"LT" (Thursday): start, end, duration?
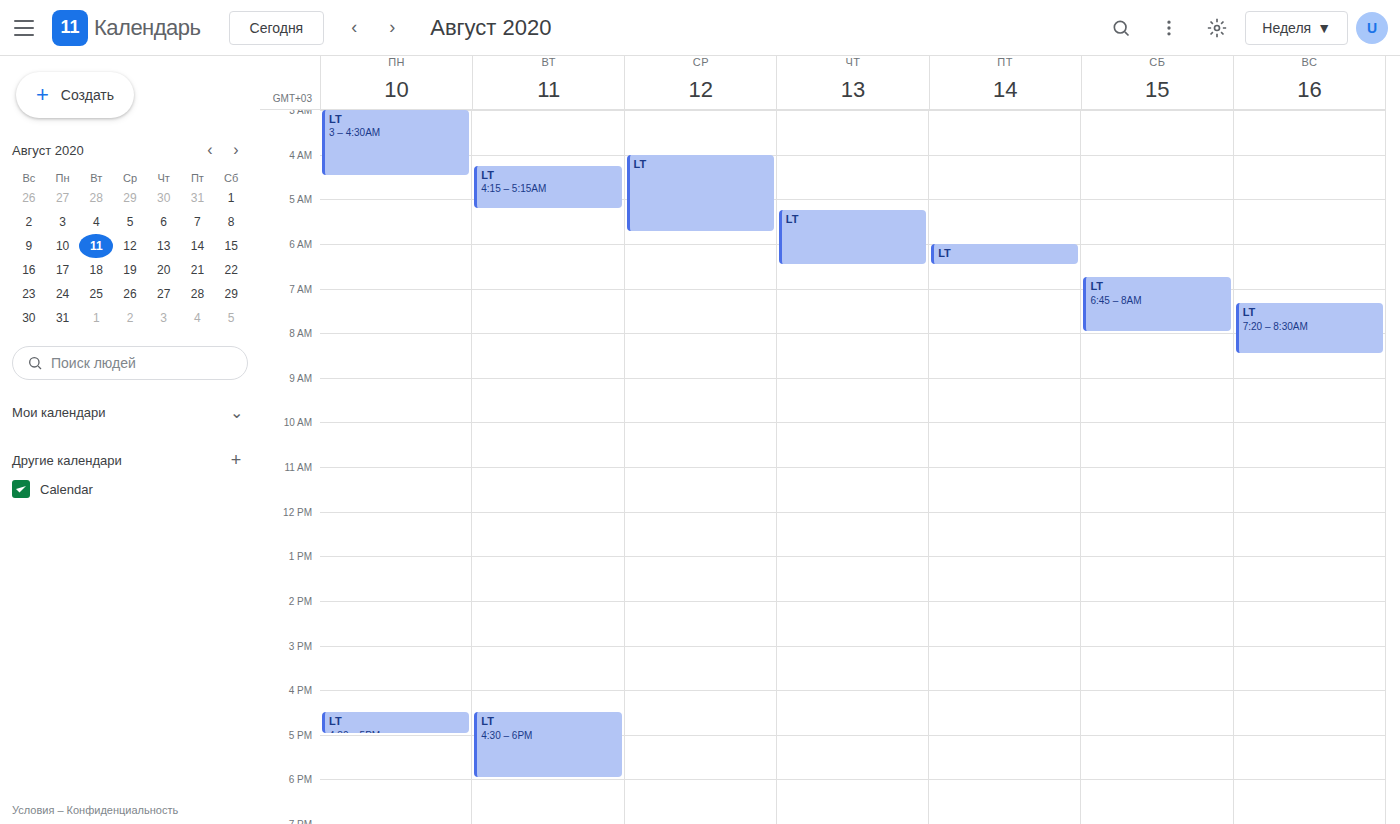
5:15 AM to 6:30 AM, 1 hour 15 minutes